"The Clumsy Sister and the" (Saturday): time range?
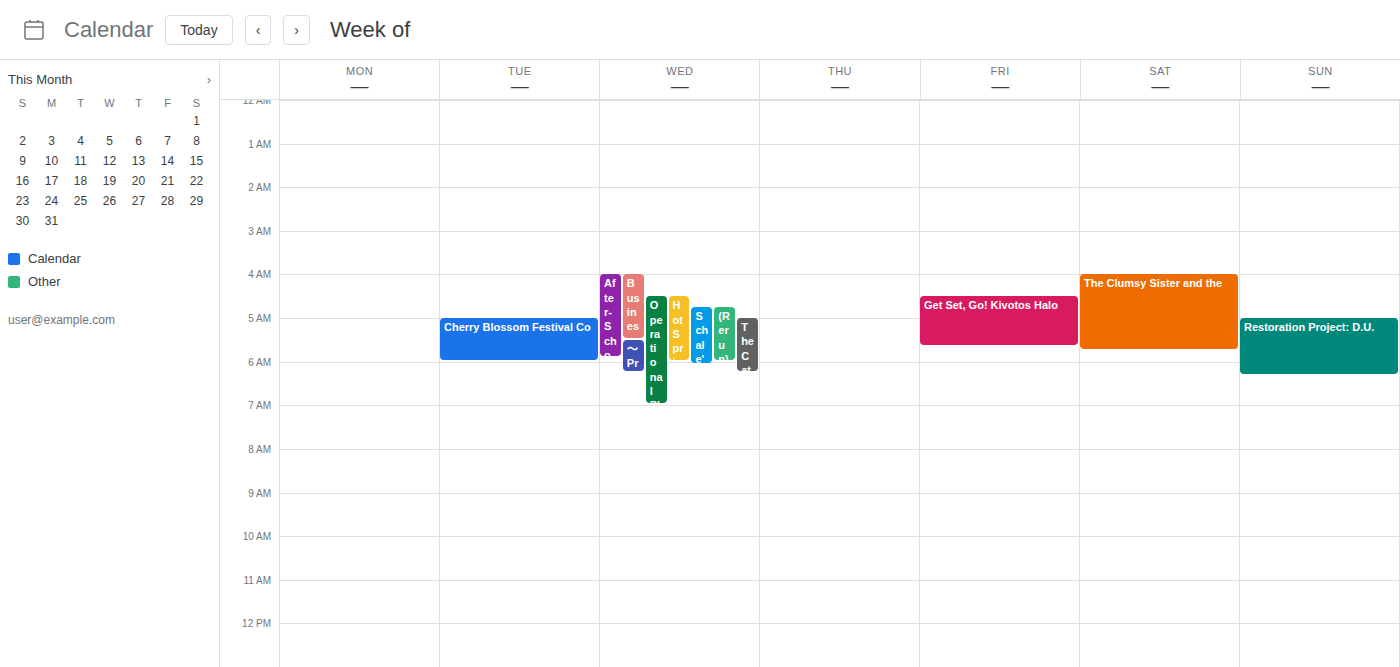
4:00 AM to 5:45 AM